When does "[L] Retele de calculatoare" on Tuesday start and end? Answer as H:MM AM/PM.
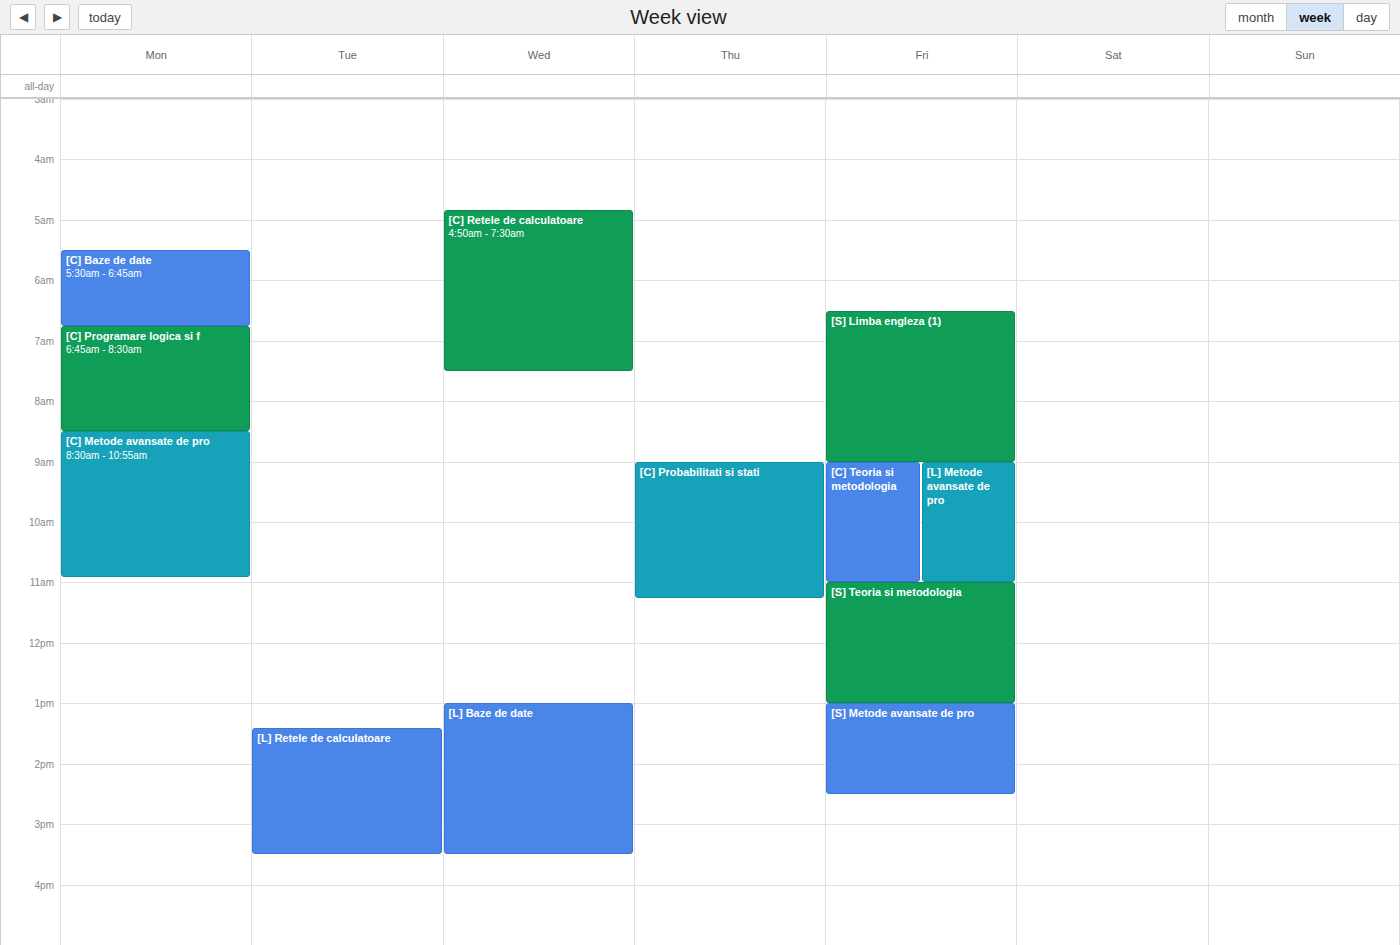
1:25 PM to 3:30 PM